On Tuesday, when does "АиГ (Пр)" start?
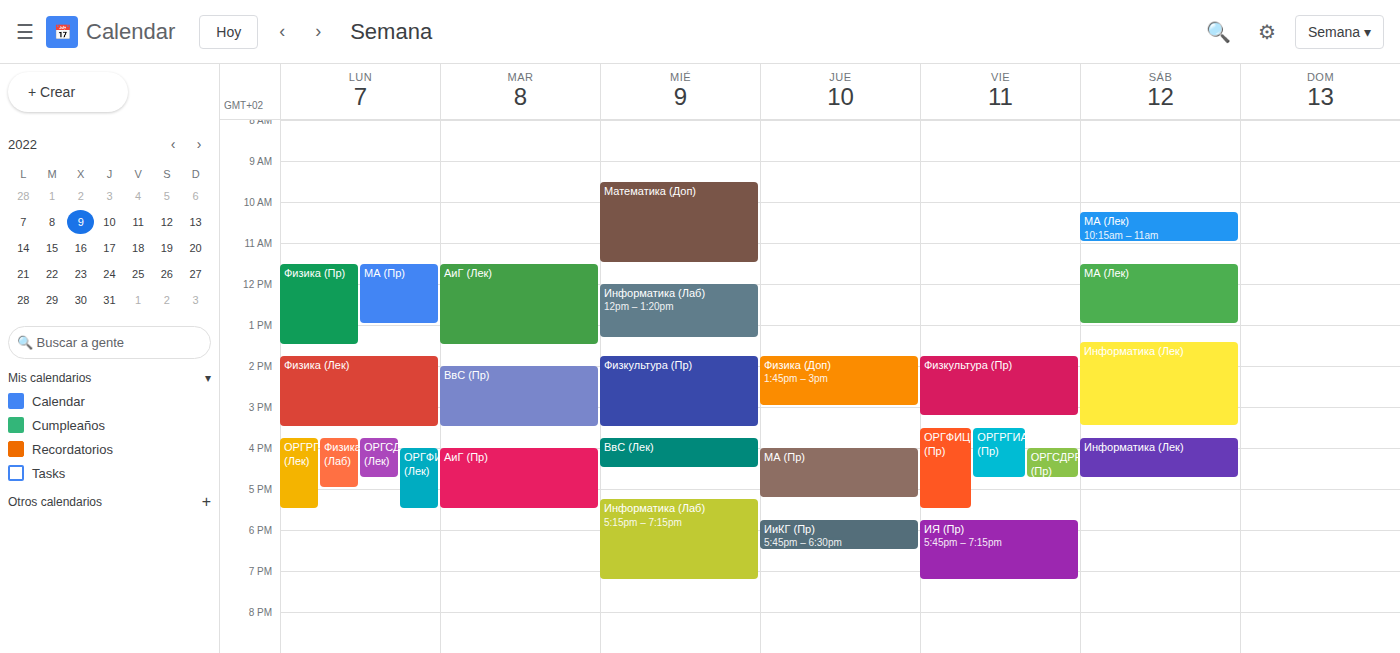
16:00